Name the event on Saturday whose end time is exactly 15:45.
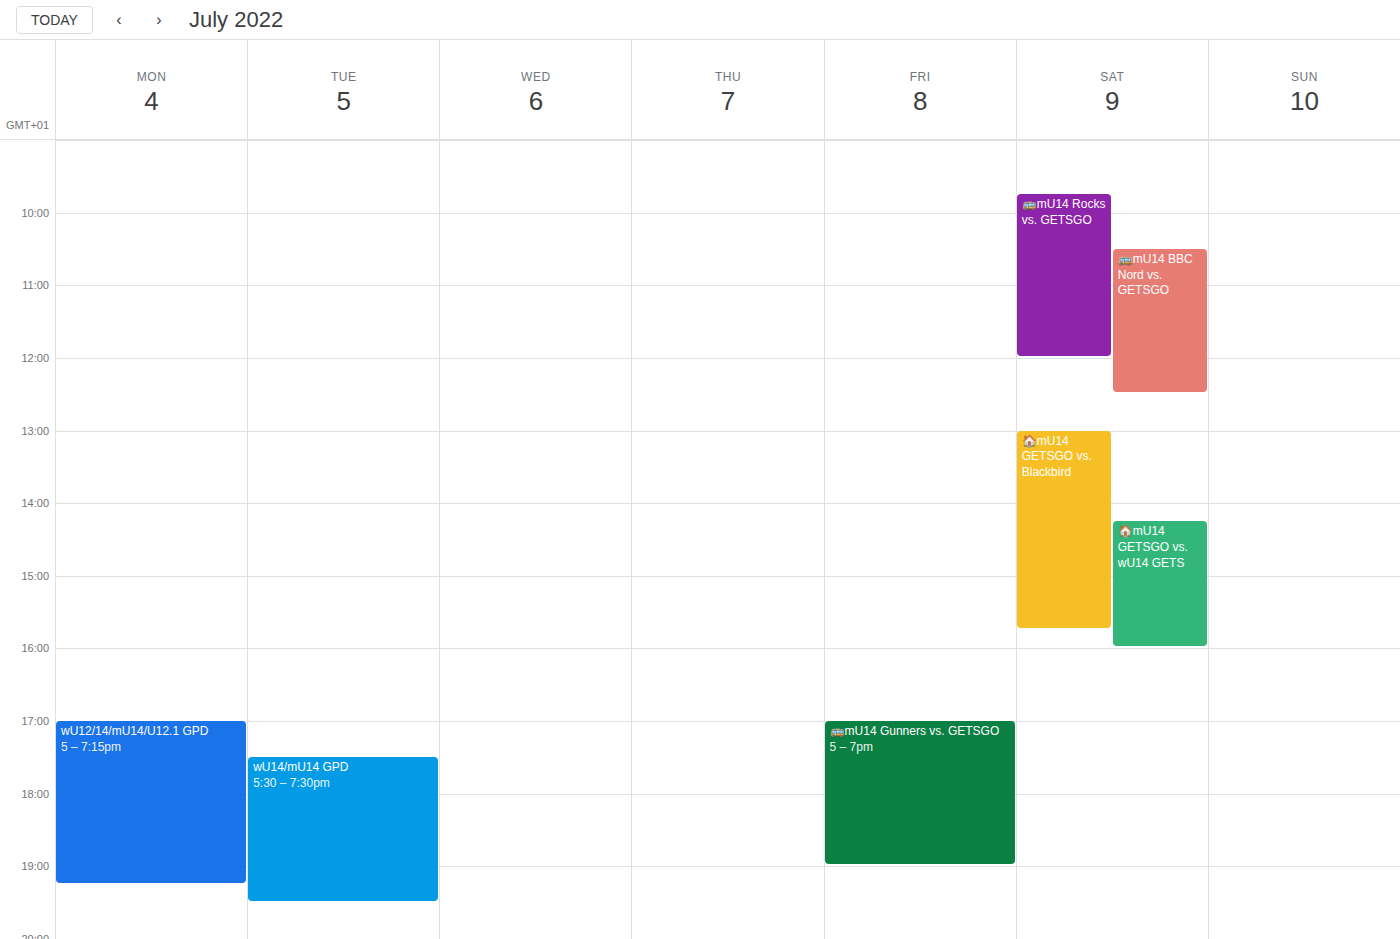
"🏠mU14 GETSGO vs. Blackbird"